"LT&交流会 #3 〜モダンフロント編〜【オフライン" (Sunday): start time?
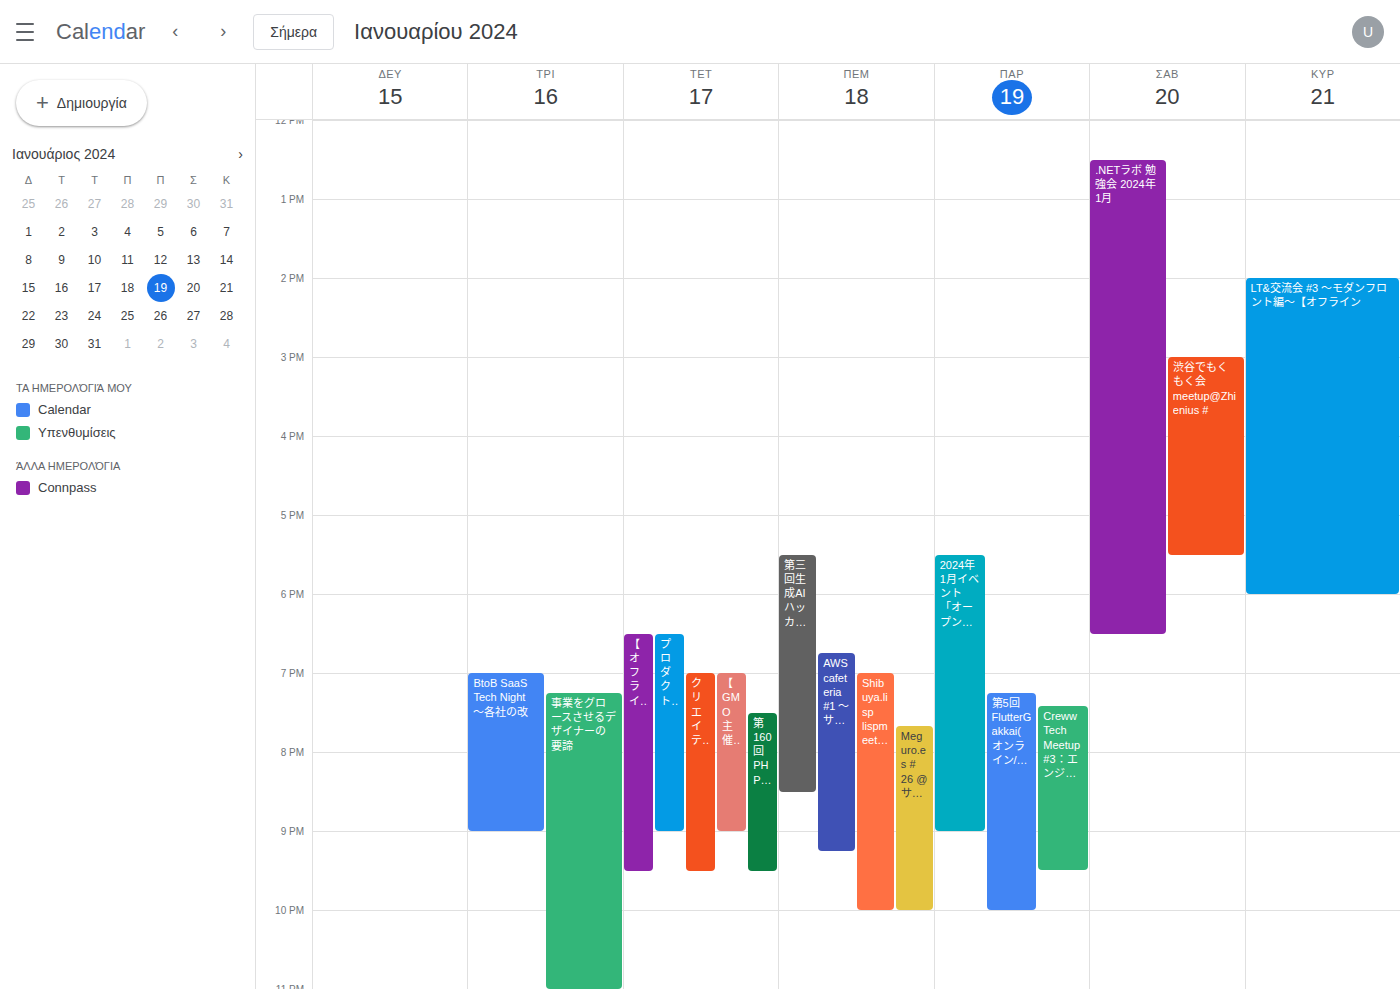
14:00